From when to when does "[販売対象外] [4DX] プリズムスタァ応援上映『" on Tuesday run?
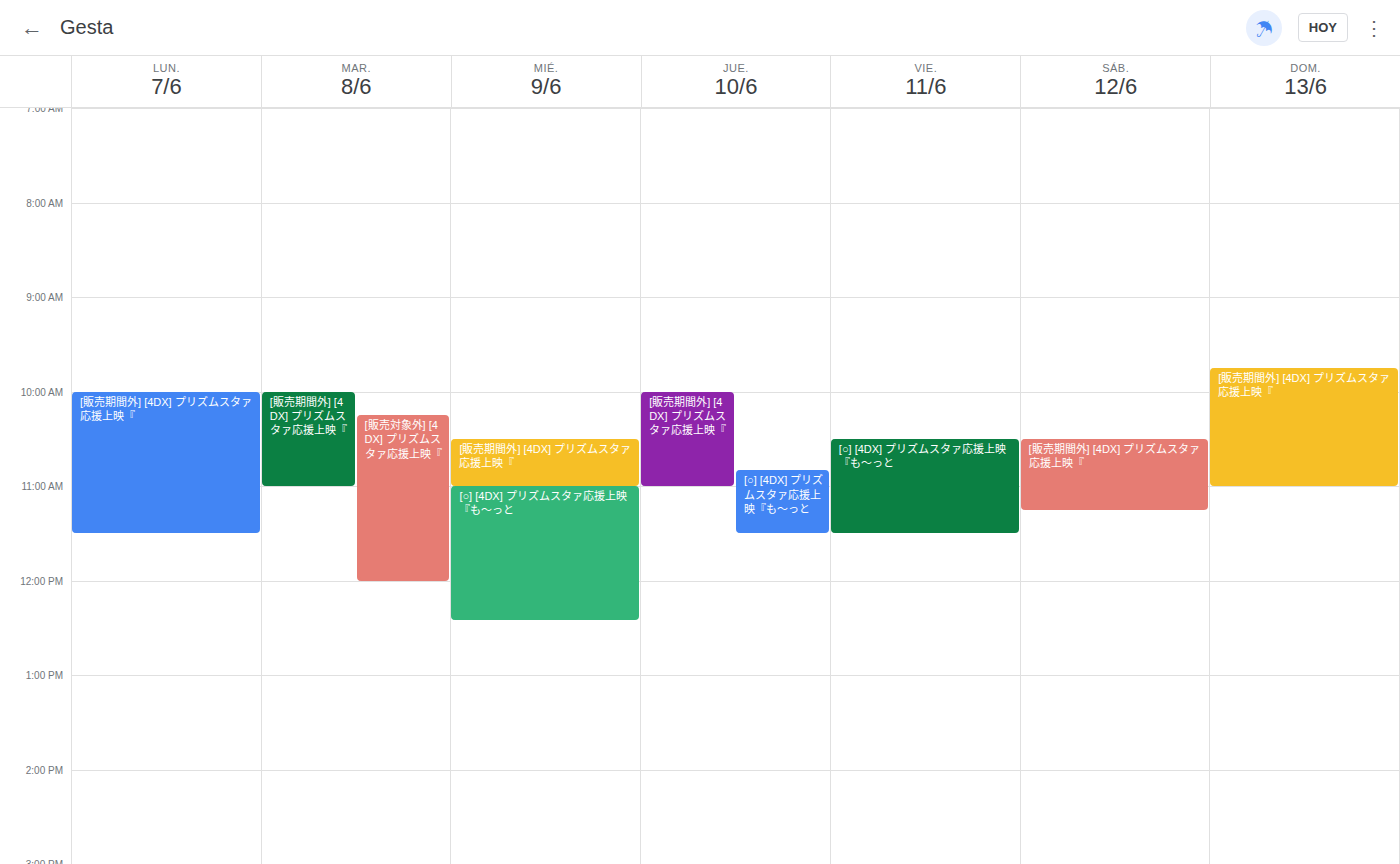
10:15 AM to 12:00 PM